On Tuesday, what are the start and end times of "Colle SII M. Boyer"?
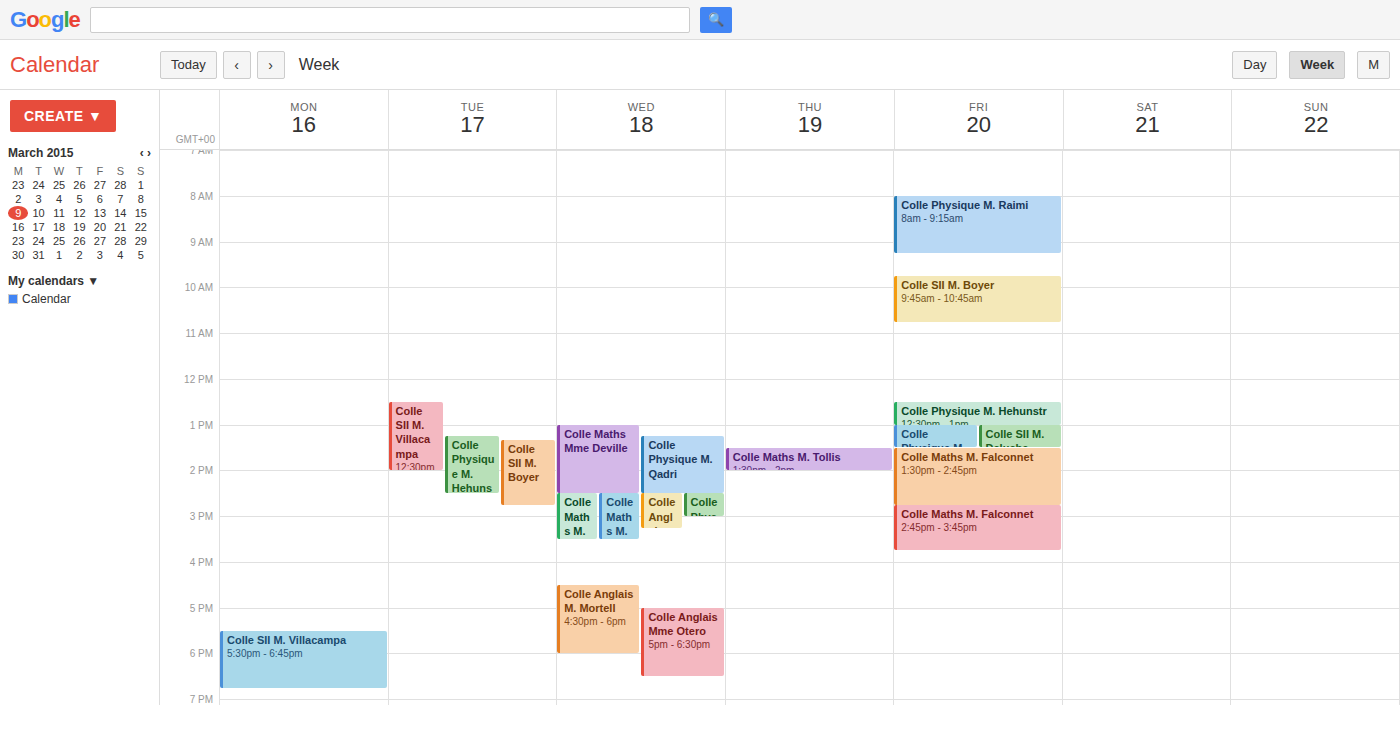
1:20 PM to 2:45 PM